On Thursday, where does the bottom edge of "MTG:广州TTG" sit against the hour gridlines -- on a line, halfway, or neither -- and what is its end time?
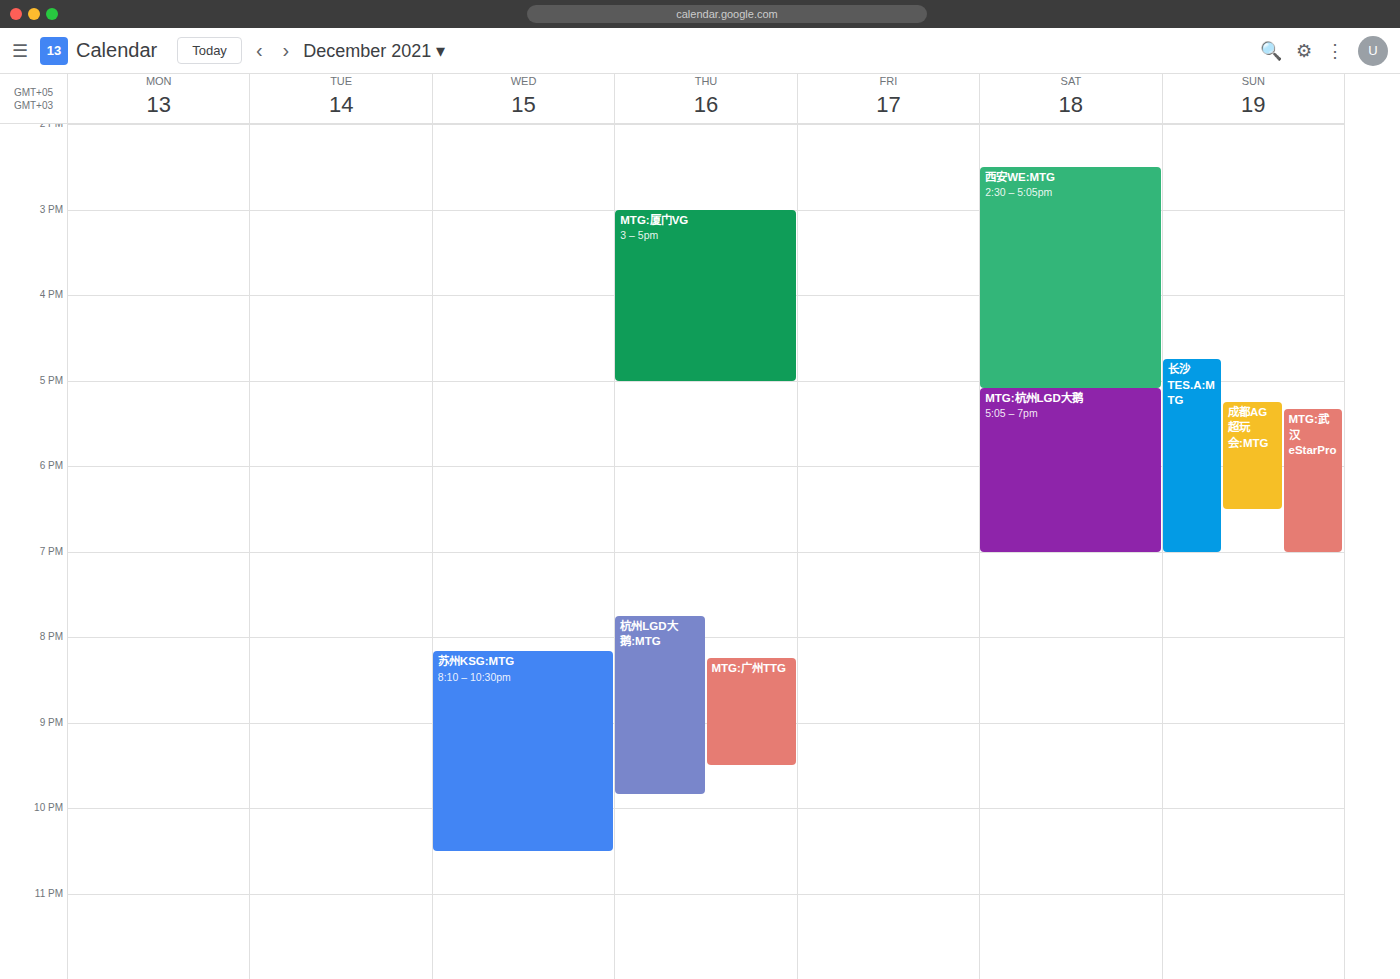
21:30 -- halfway between the 21:00 and 22:00 lines.